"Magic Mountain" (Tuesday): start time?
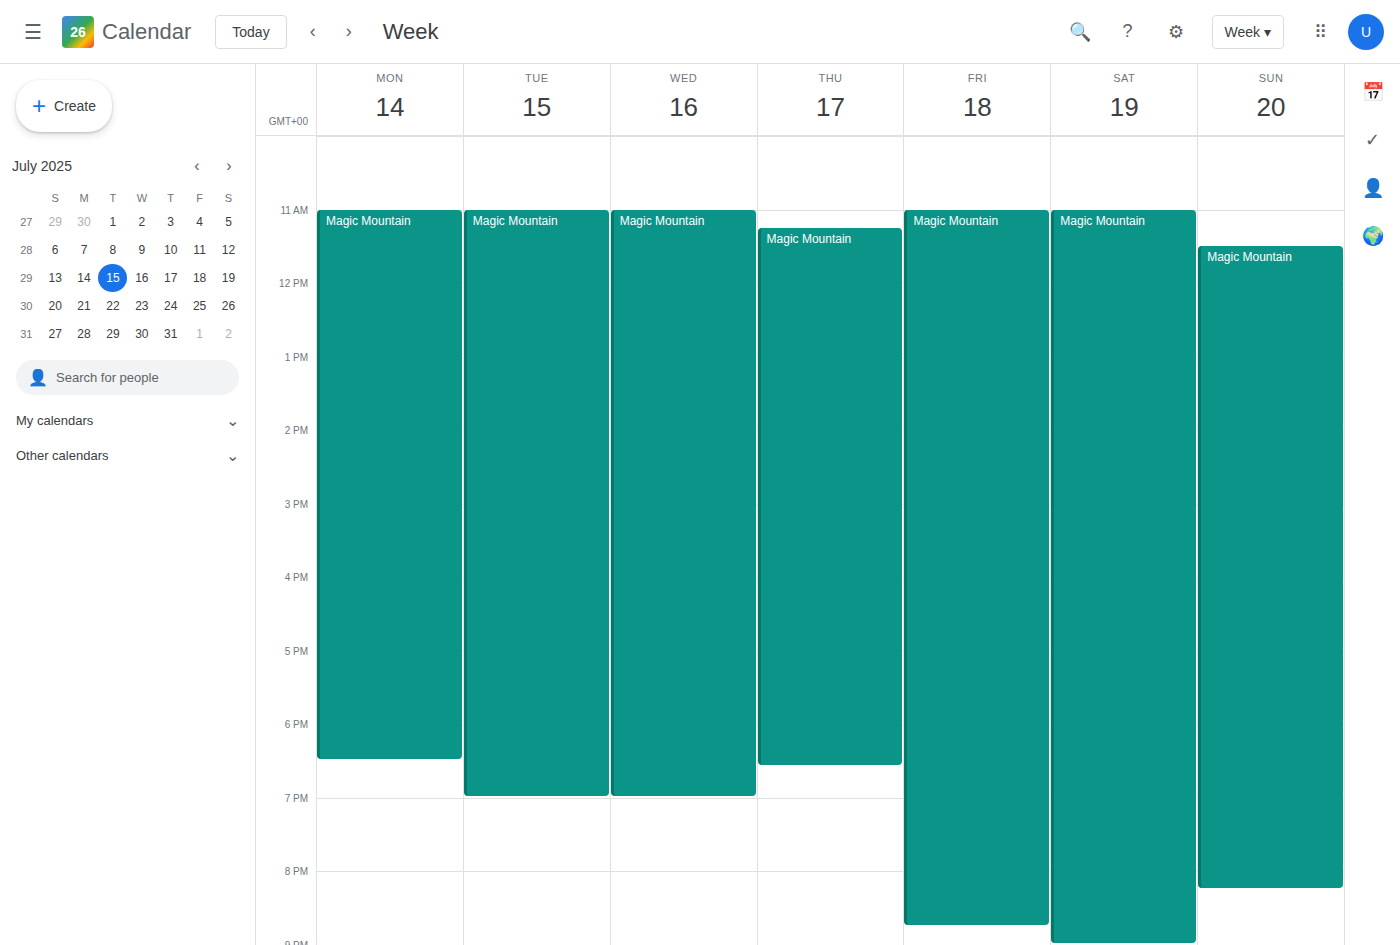
11:00